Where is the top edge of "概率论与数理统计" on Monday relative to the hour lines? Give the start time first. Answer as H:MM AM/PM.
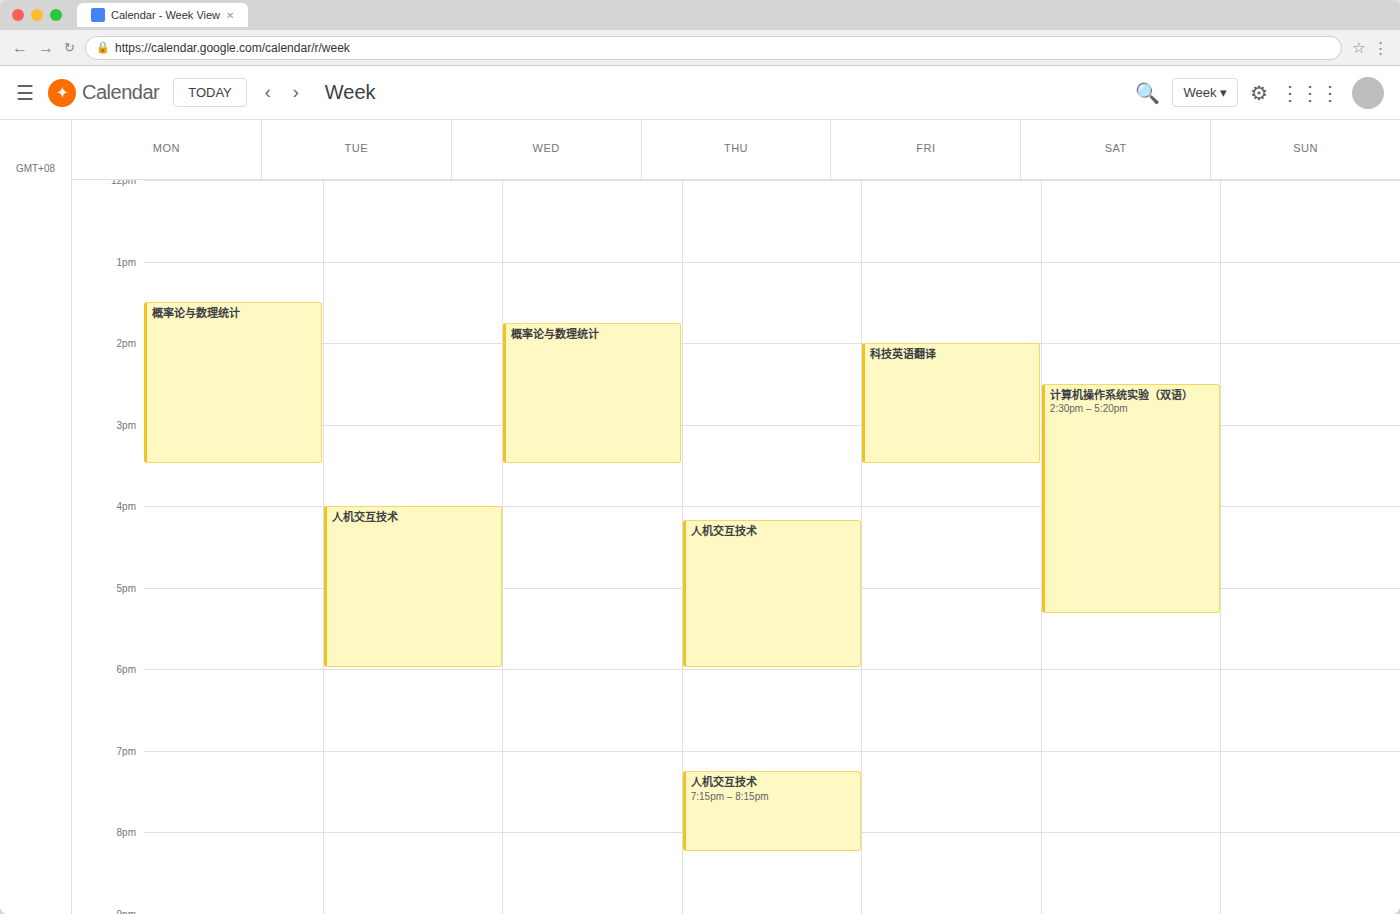
1:30 PM -- halfway between the 1 PM and 2 PM lines.